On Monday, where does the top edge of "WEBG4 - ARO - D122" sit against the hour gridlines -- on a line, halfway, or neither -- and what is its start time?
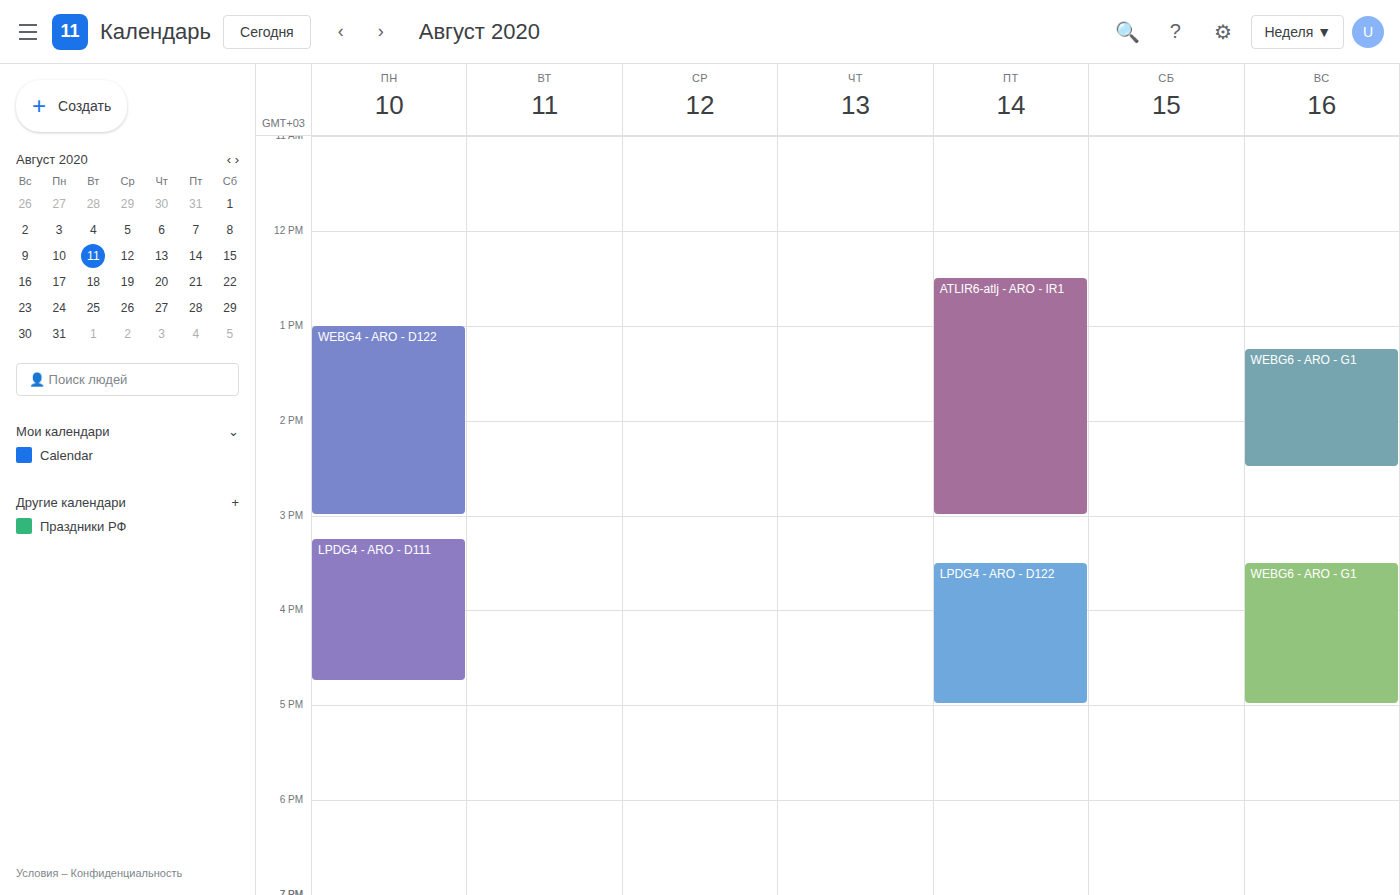
1:00 PM -- exactly on the 1 PM line.